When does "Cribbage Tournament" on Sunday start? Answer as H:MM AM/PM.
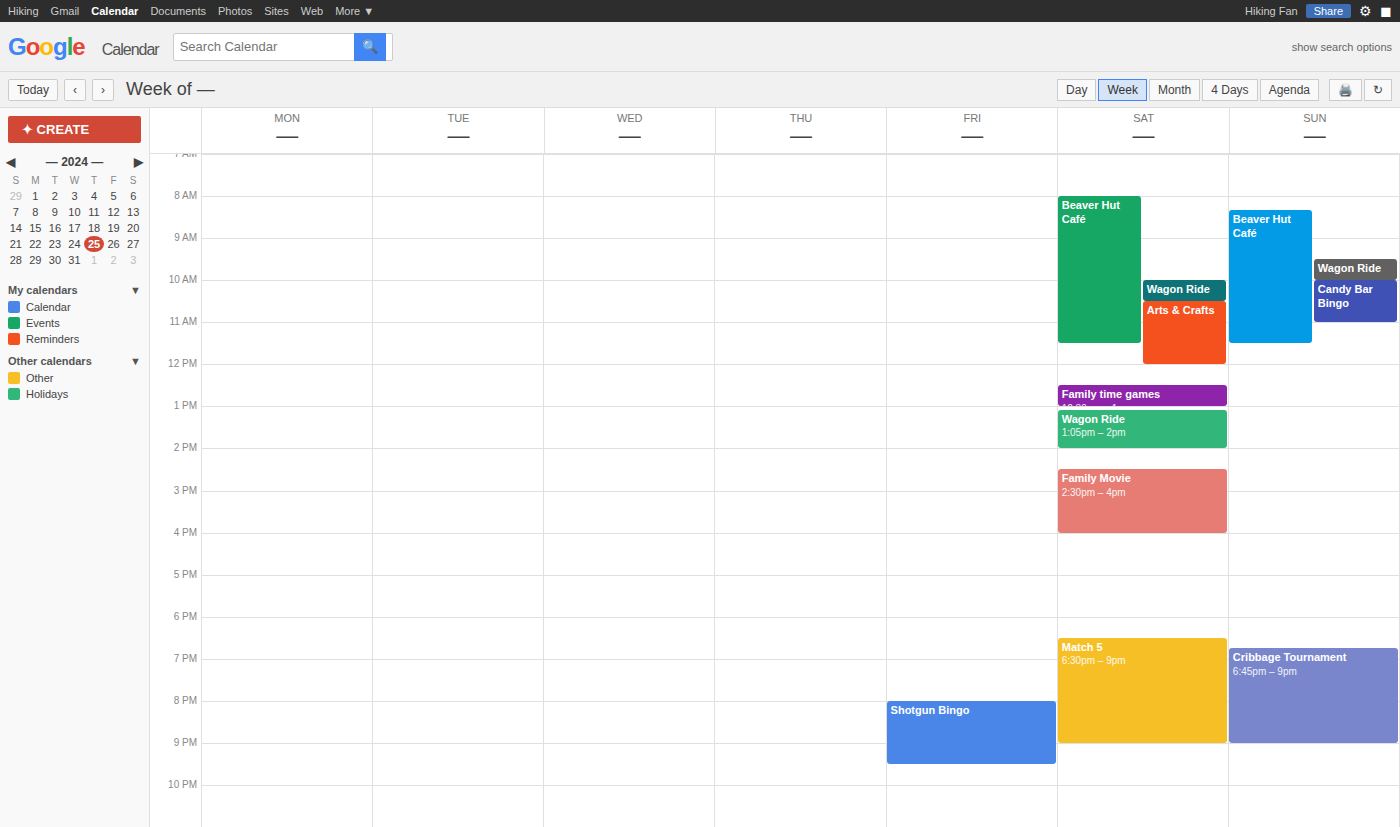
6:45 PM